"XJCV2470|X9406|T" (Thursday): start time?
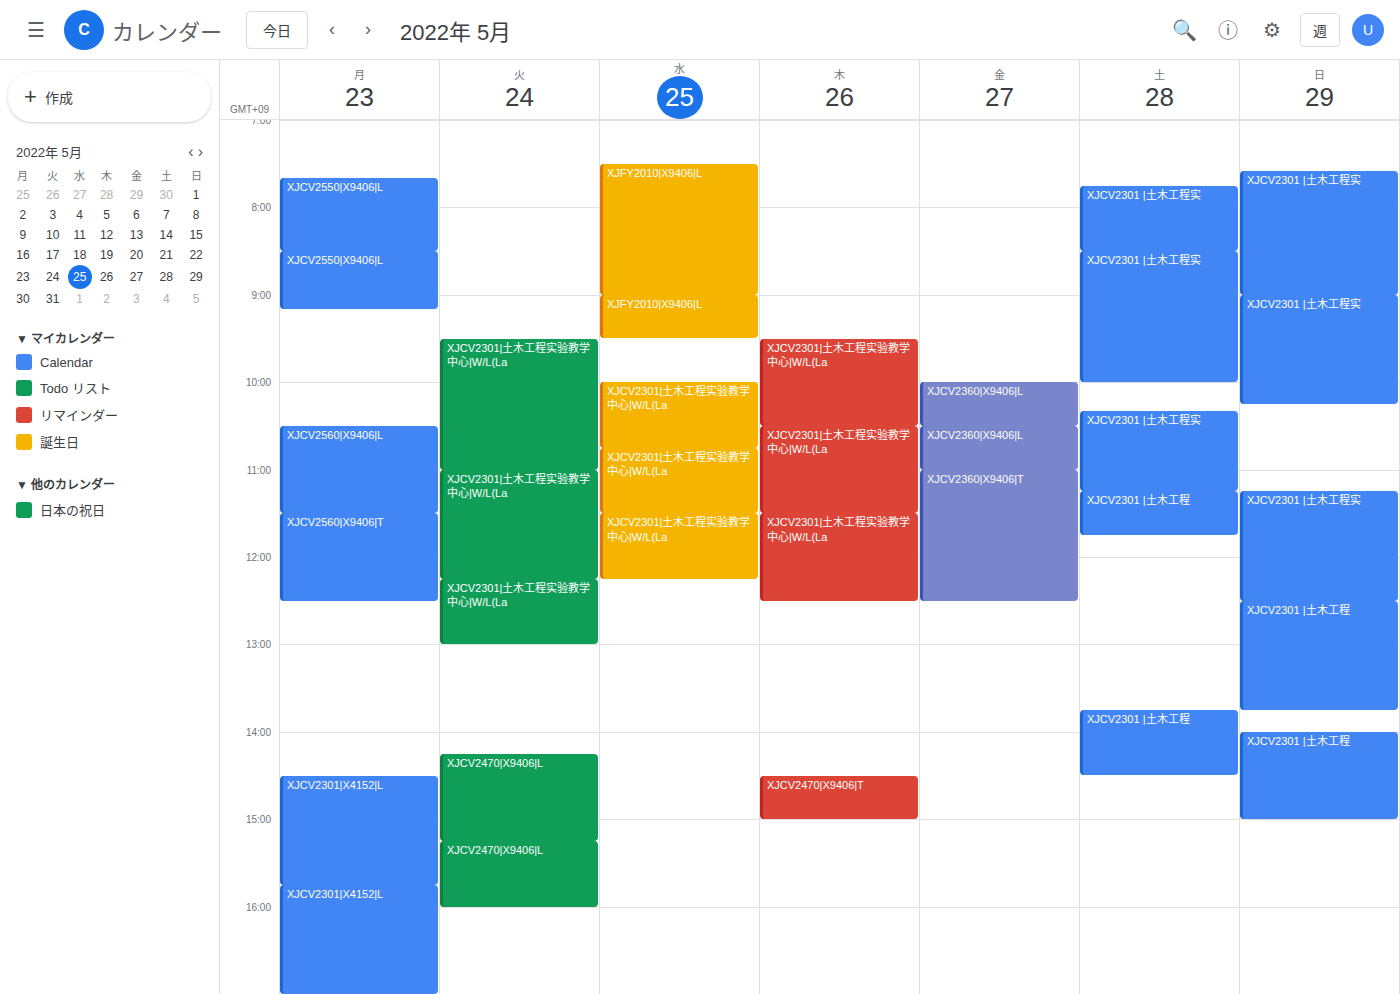
2:30 PM